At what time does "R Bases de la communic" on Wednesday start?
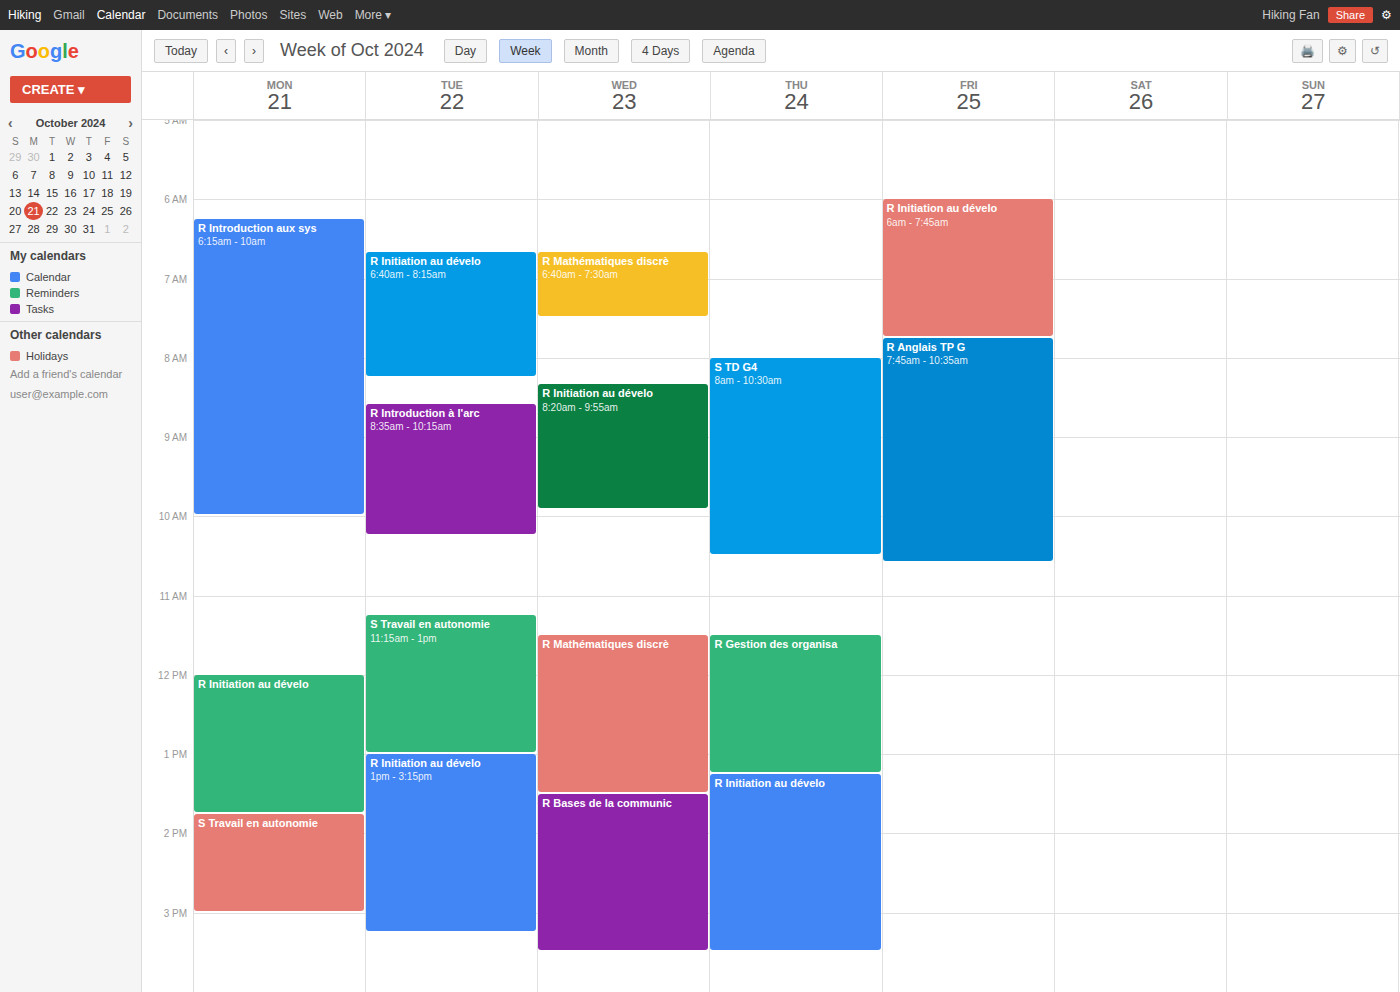
1:30 PM